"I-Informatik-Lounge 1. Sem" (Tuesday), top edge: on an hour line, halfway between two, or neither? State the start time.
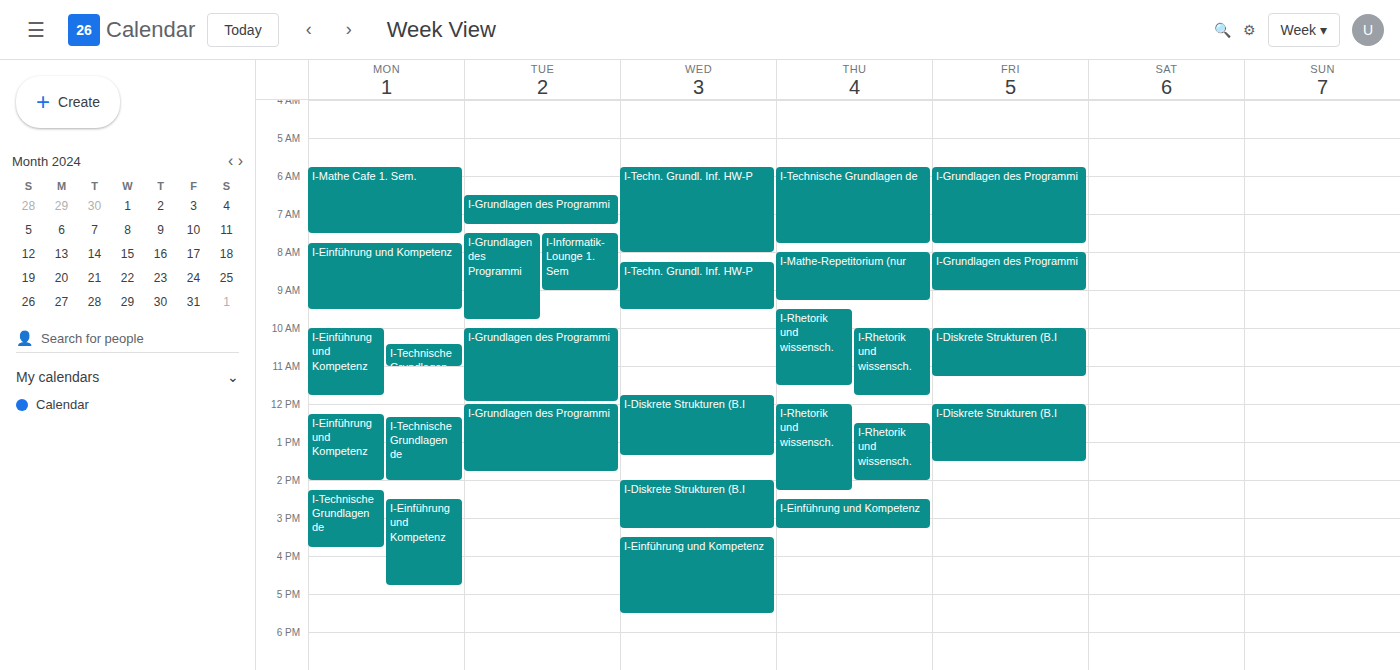
7:30 AM -- halfway between the 7 AM and 8 AM lines.